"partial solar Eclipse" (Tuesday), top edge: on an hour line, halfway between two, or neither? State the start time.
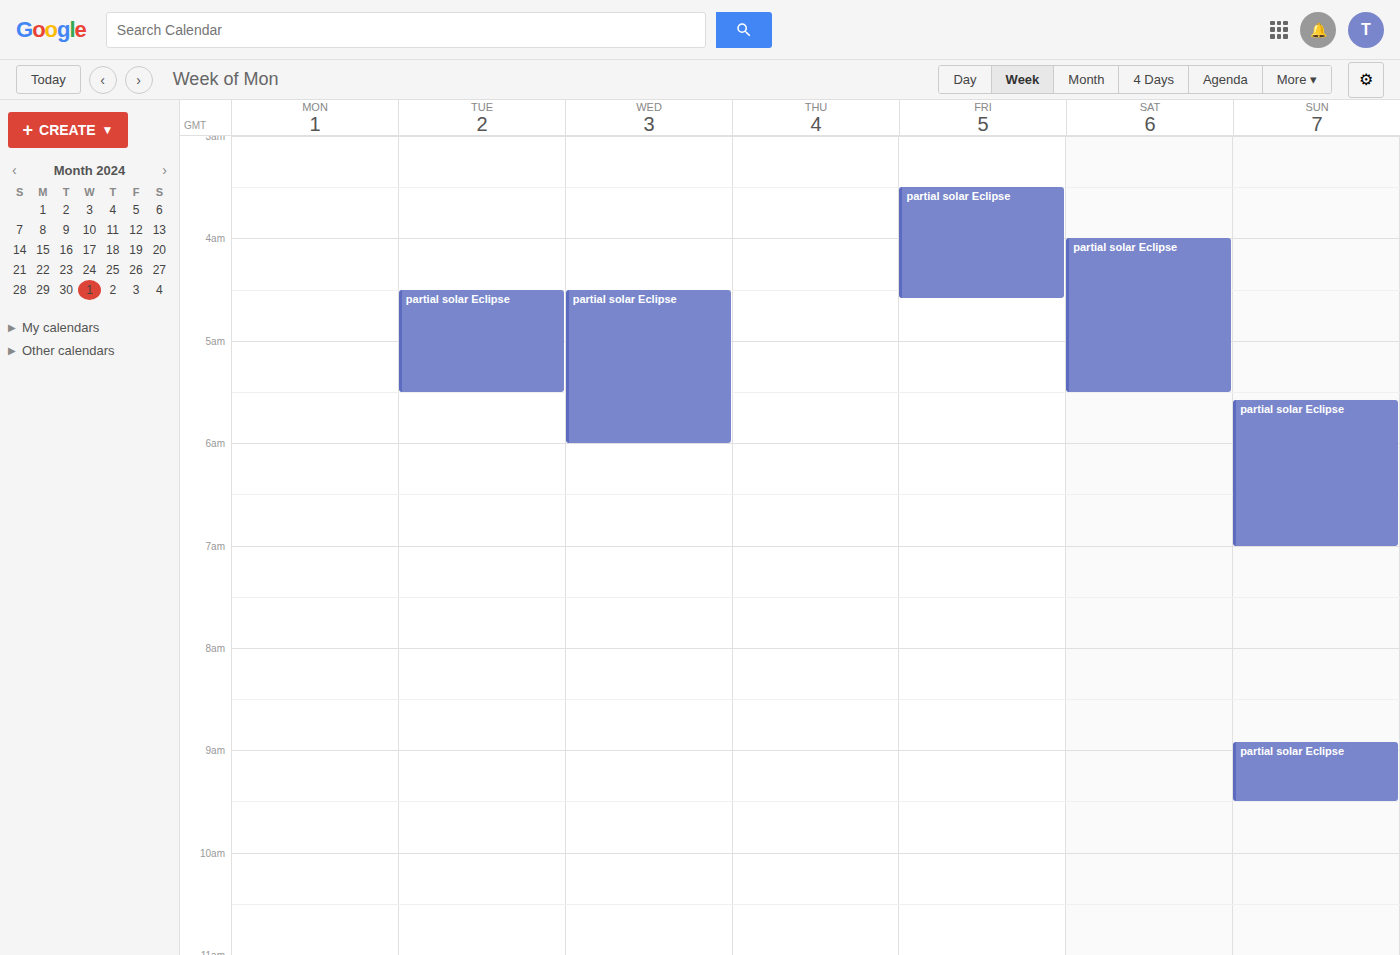
4:30 AM -- halfway between the 4 AM and 5 AM lines.